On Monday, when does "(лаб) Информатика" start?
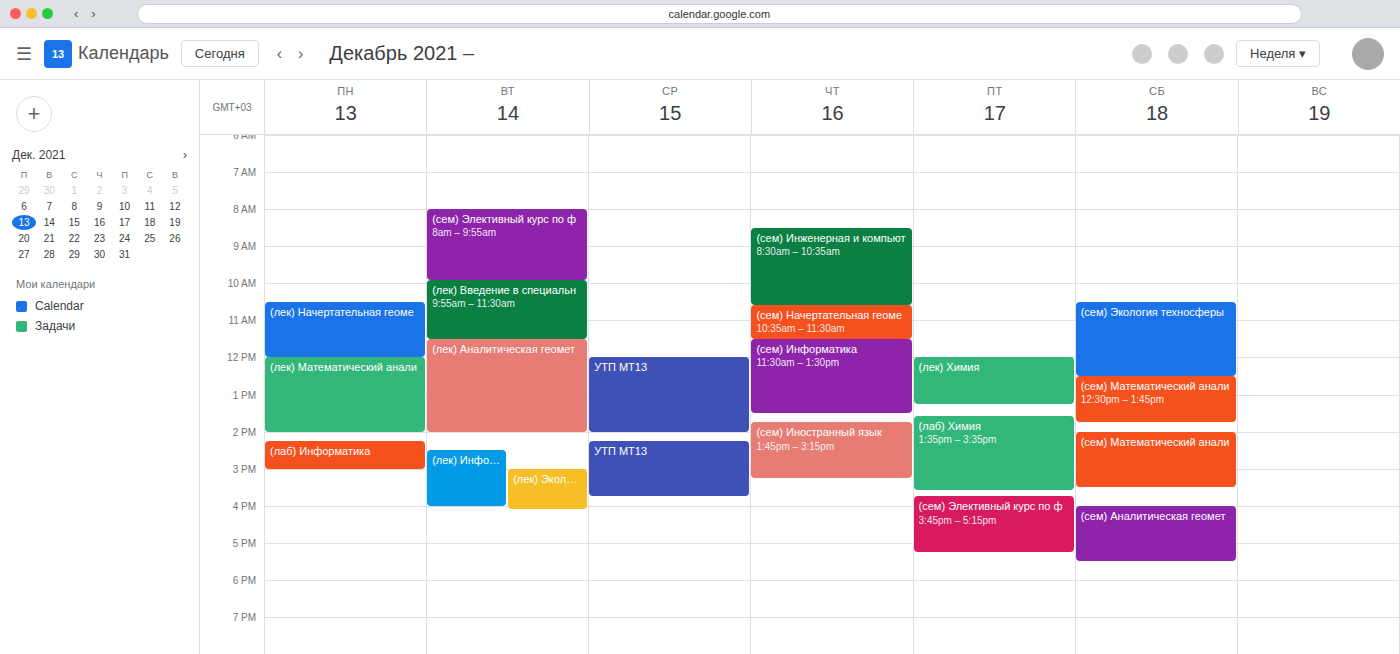
14:15